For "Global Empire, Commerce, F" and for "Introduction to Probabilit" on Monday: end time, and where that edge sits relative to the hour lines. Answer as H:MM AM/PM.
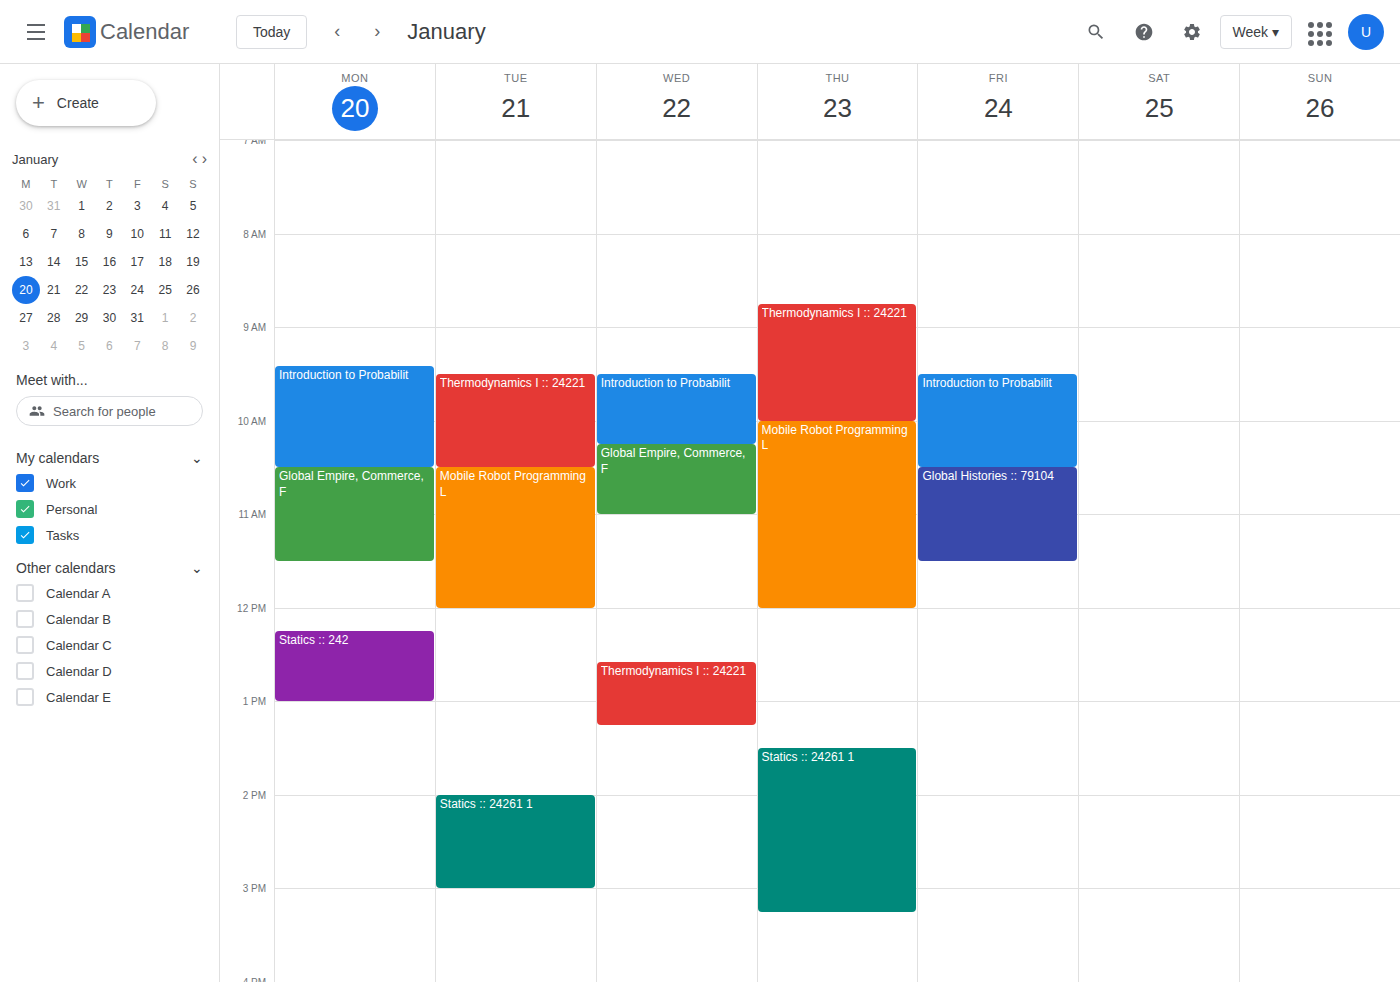
"Global Empire, Commerce, F": 11:30 AM, halfway between the 11 AM and 12 PM lines. "Introduction to Probabilit": 10:30 AM, halfway between the 10 AM and 11 AM lines.